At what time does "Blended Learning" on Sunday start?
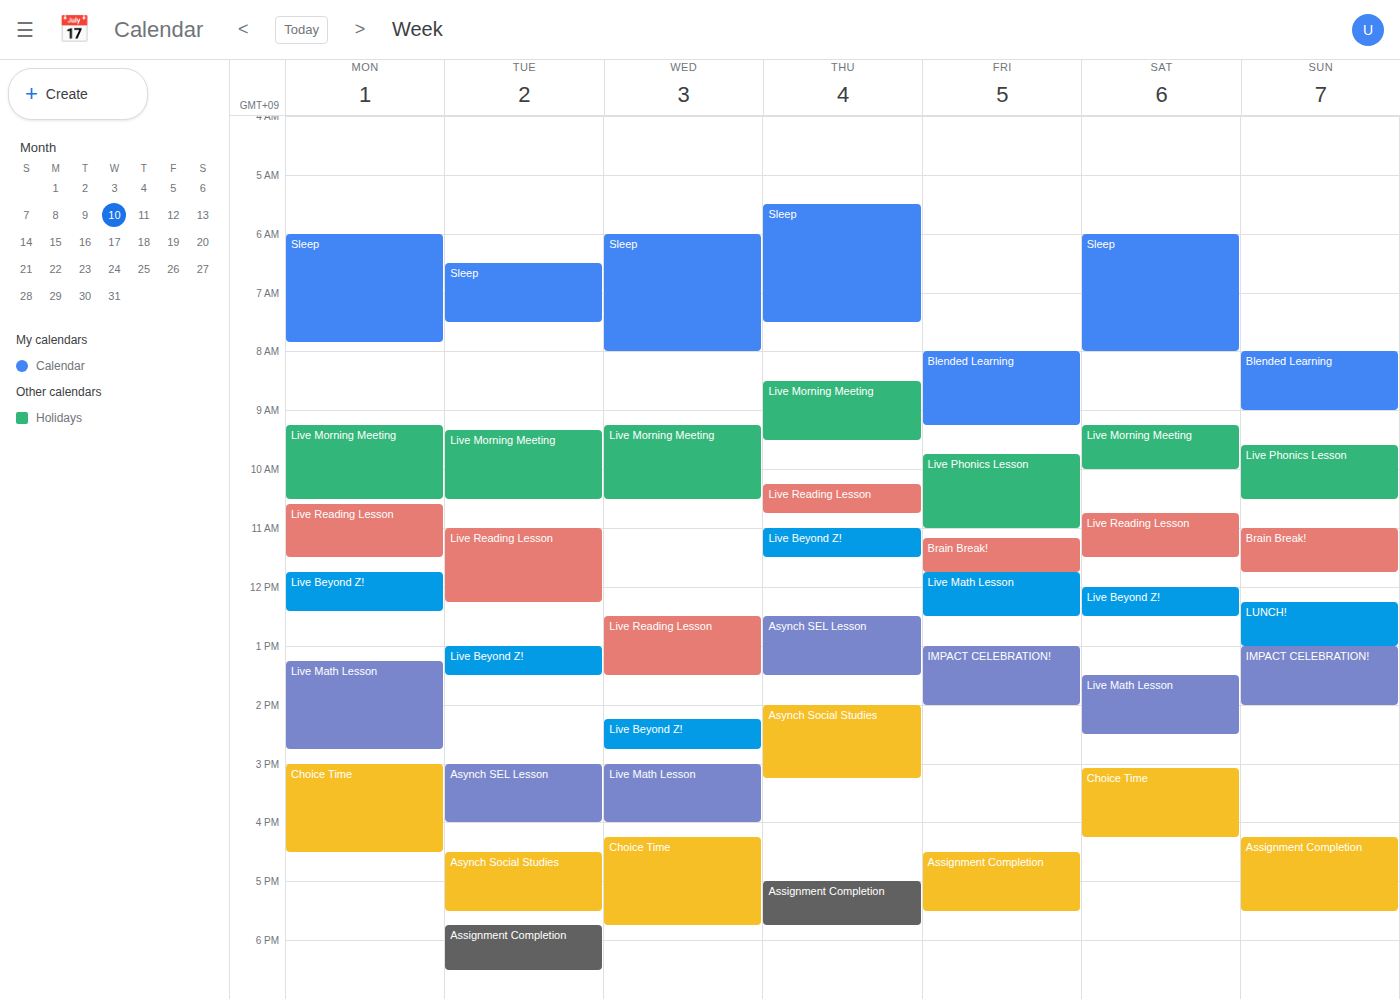
8:00 AM